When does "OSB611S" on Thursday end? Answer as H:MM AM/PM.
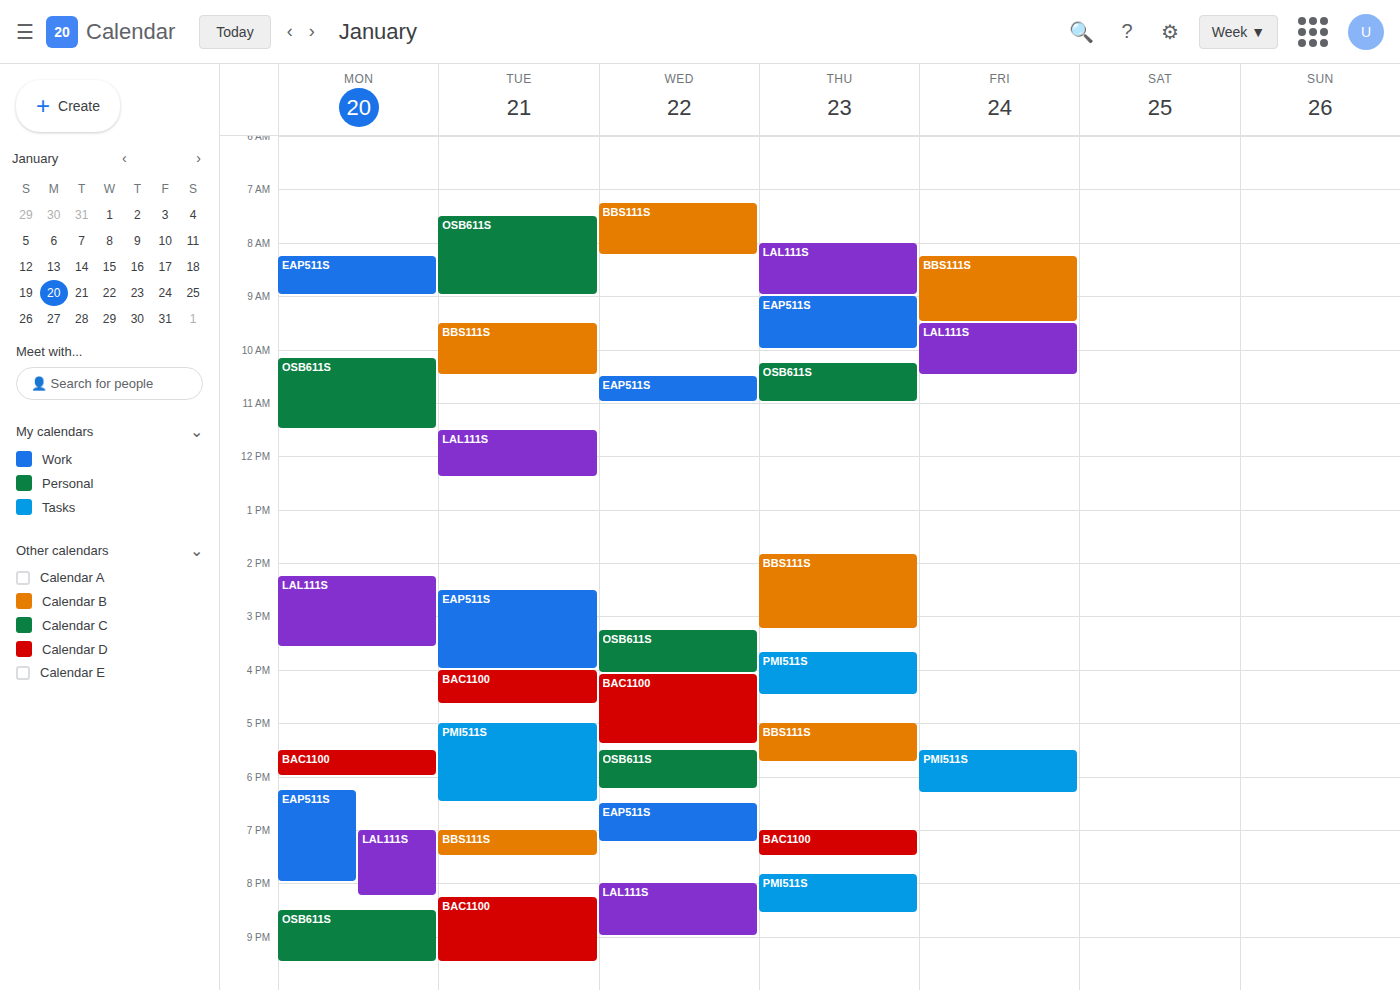
11:00 AM